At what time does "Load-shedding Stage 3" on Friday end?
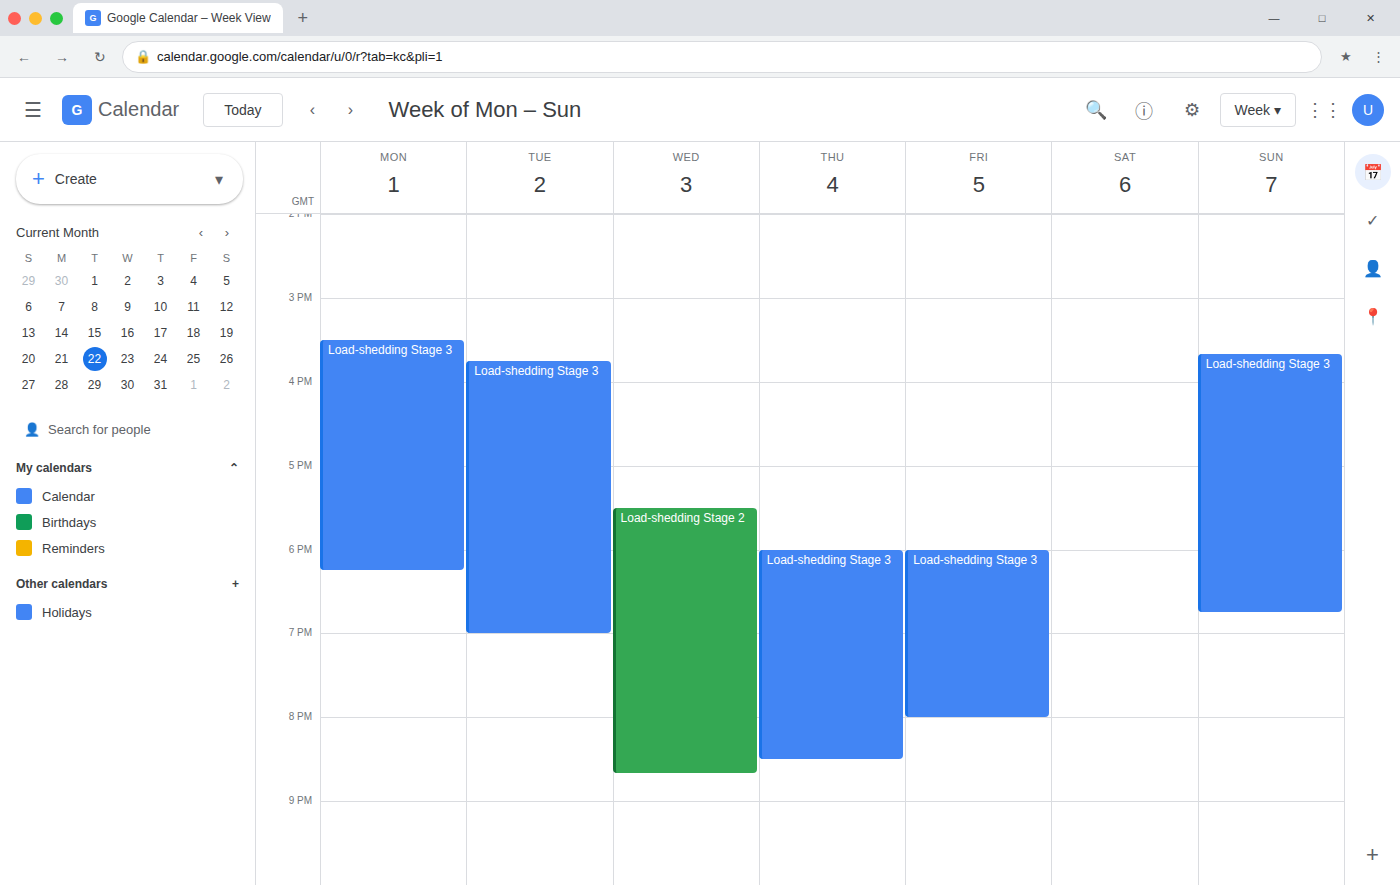
8:00 PM